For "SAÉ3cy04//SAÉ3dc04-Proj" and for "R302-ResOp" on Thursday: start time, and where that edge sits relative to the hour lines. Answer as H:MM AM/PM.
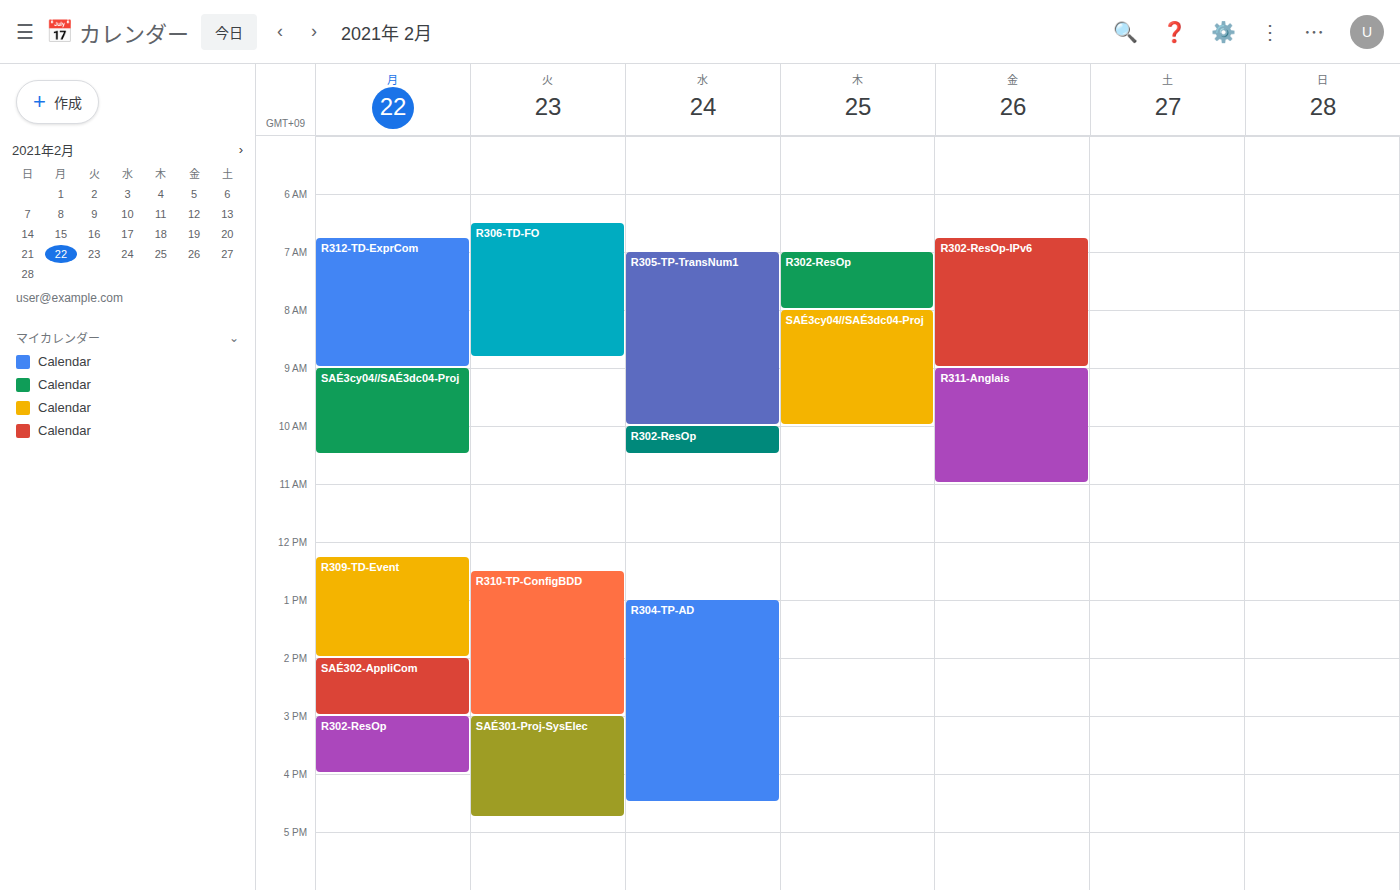
"SAÉ3cy04//SAÉ3dc04-Proj": 8:00 AM, exactly on the 8 AM line. "R302-ResOp": 7:00 AM, exactly on the 7 AM line.